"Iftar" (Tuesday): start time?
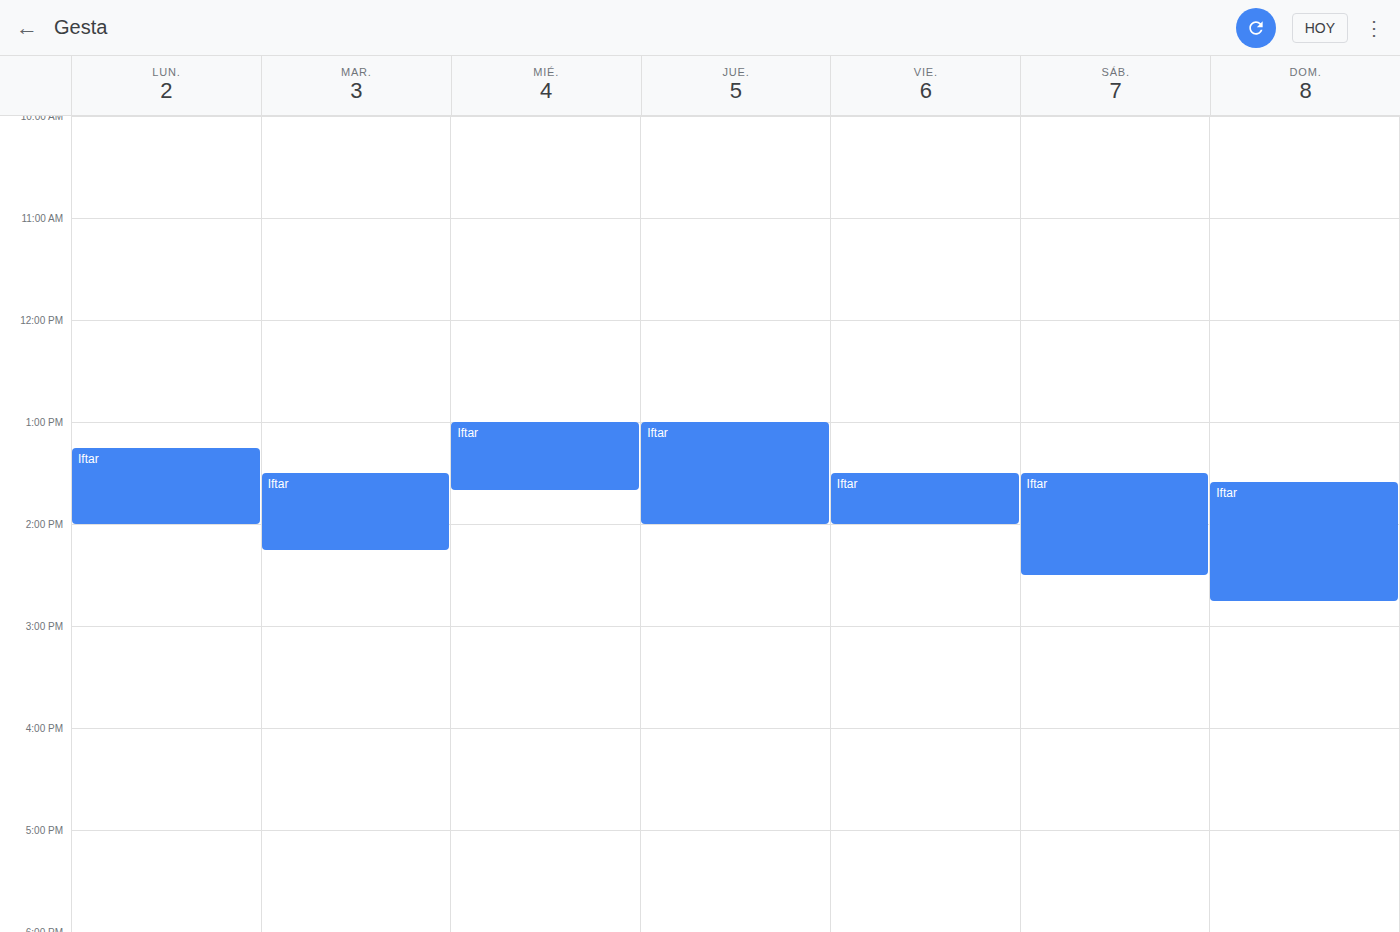
1:30 PM